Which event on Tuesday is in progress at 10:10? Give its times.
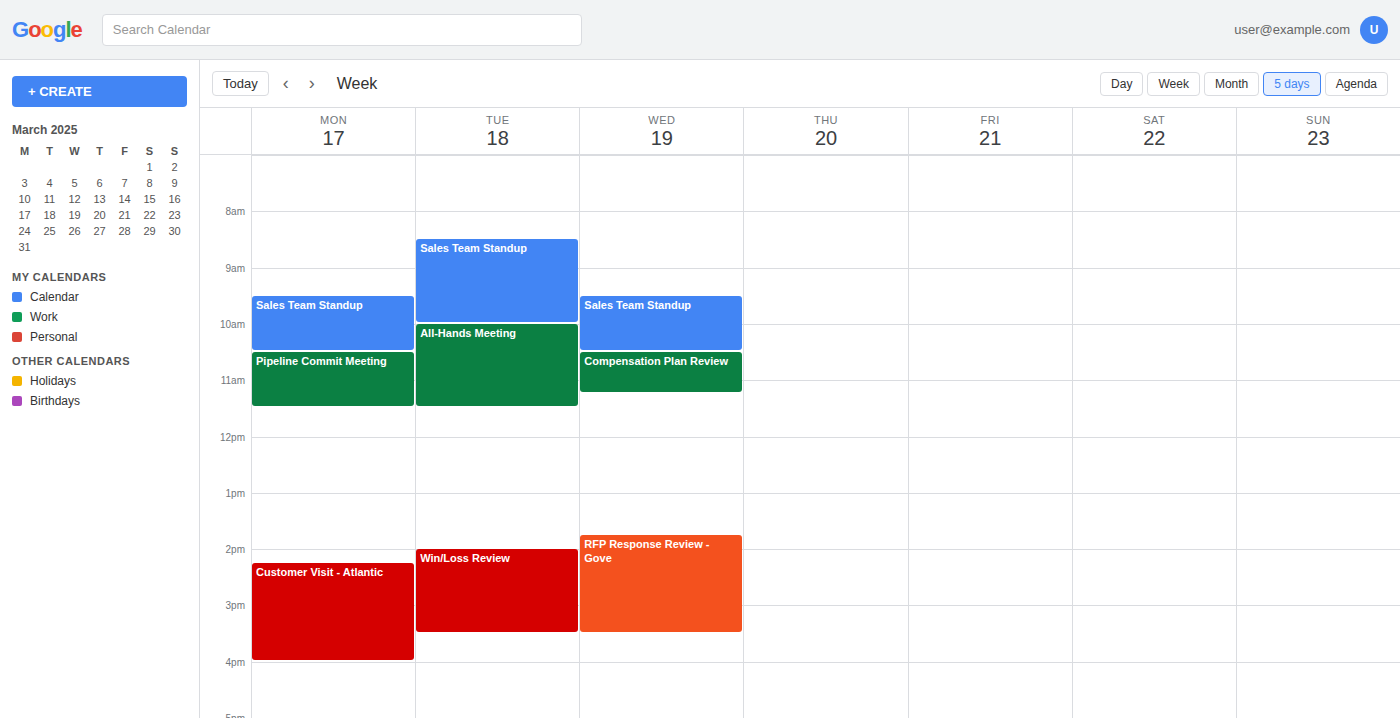
"All-Hands Meeting", 10:00 to 11:30